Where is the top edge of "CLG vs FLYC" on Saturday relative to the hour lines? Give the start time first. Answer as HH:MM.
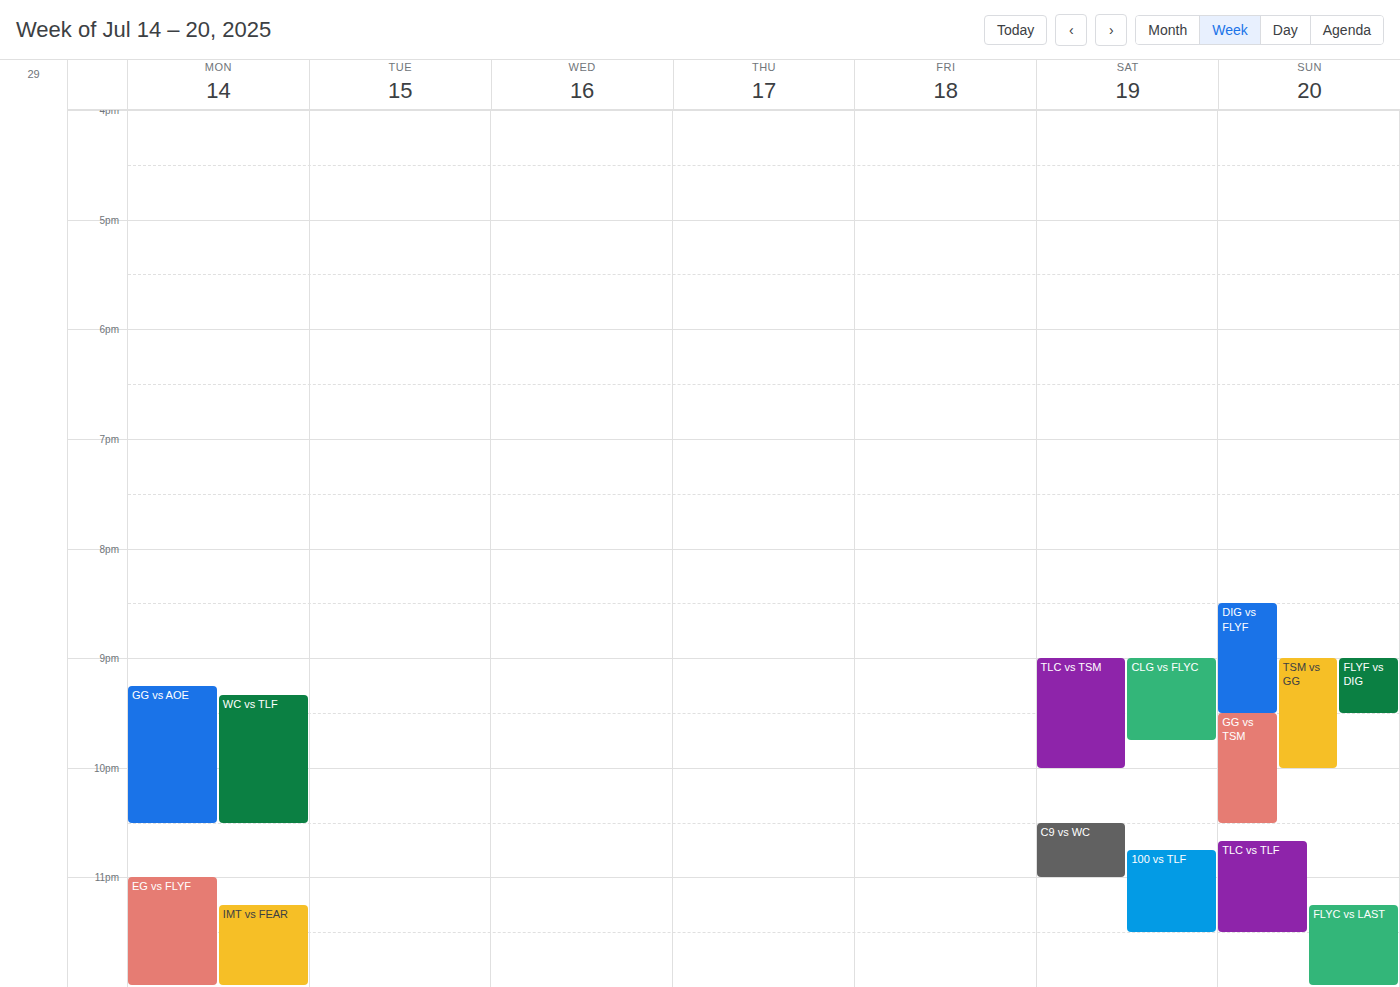
21:00 -- exactly on the 21:00 line.